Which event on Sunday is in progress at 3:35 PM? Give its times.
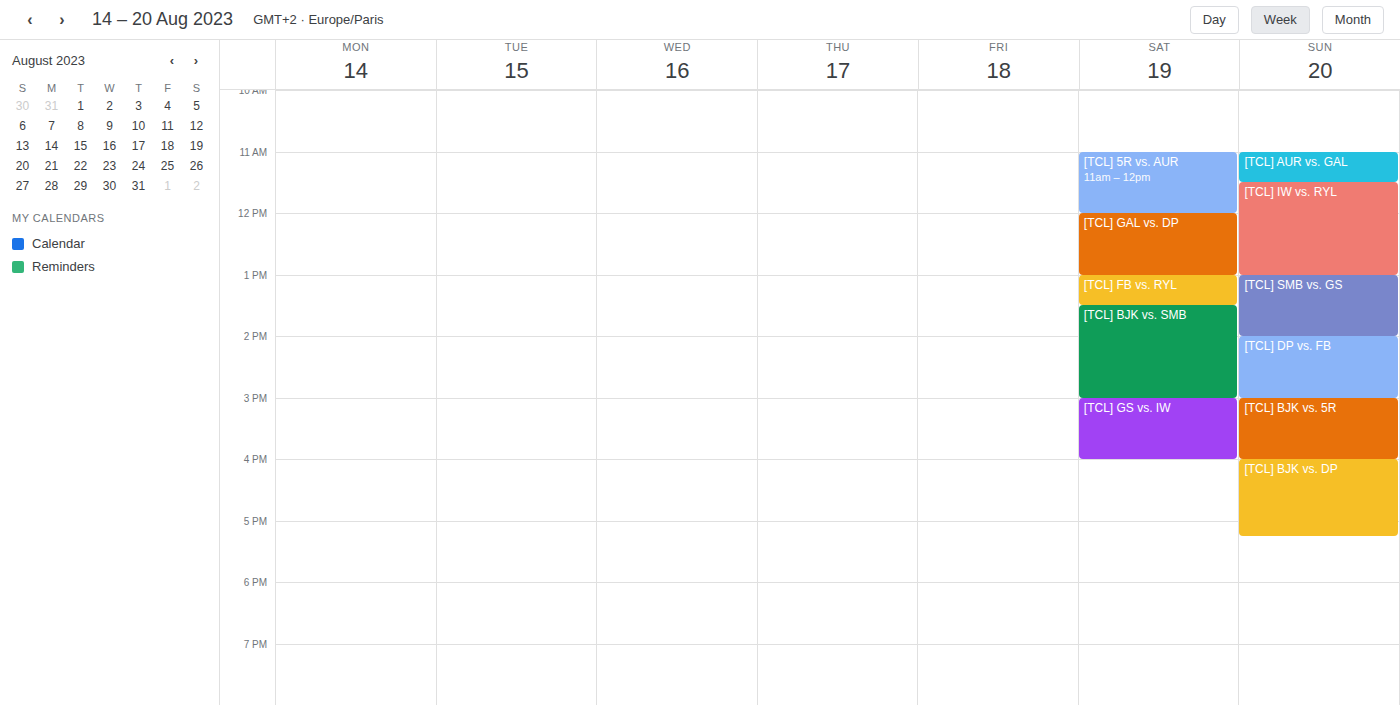
"[TCL] BJK vs. 5R", 3:00 PM to 4:00 PM